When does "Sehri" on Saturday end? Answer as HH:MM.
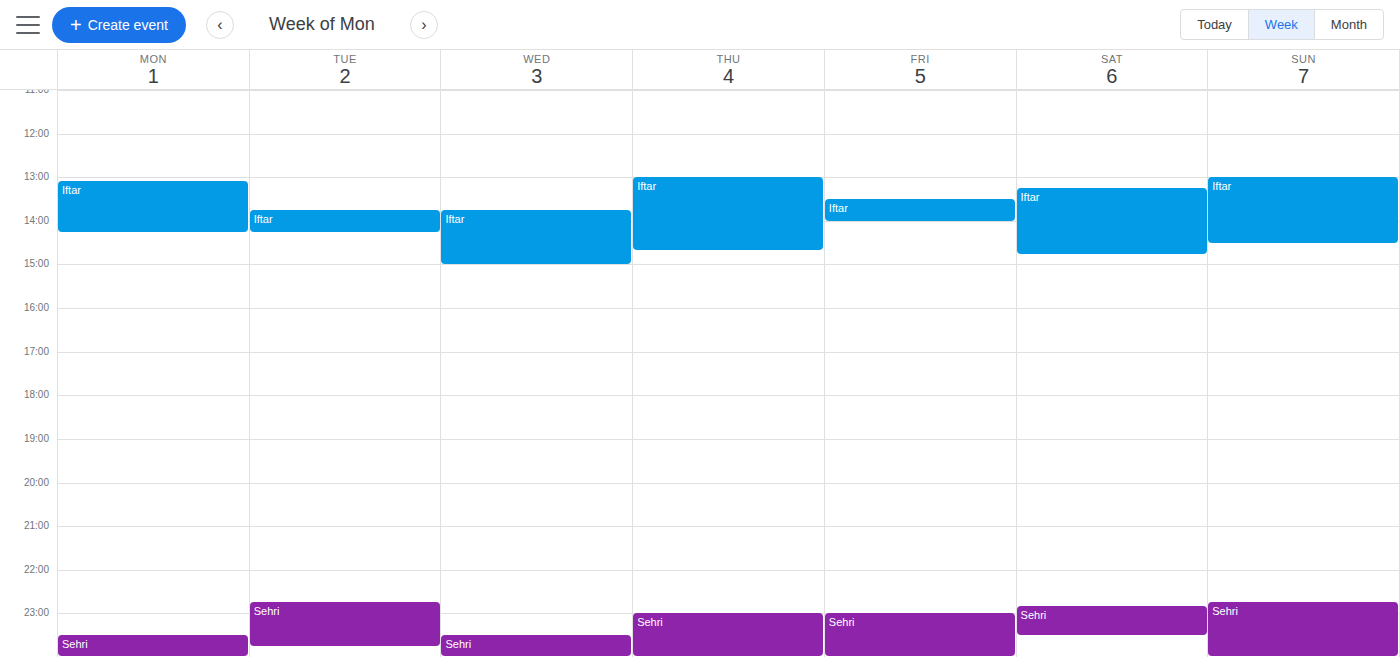
23:30